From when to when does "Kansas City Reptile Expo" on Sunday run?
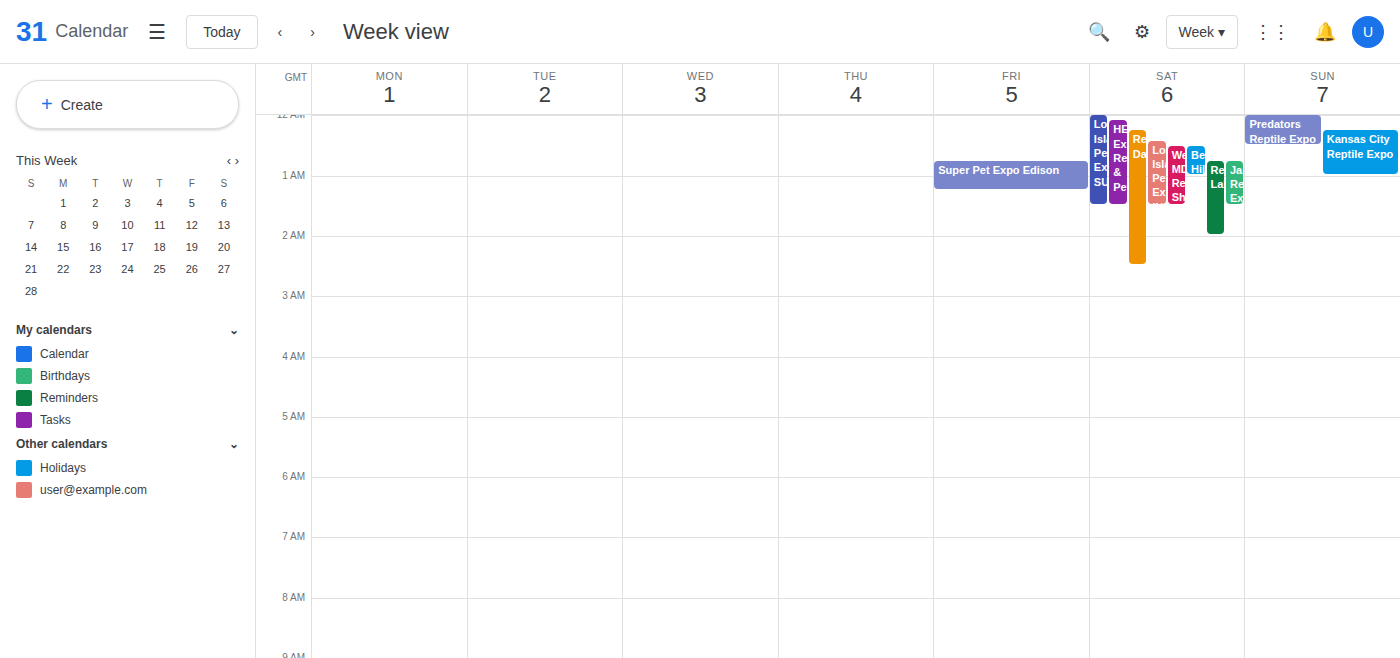
12:15 AM to 1:00 AM